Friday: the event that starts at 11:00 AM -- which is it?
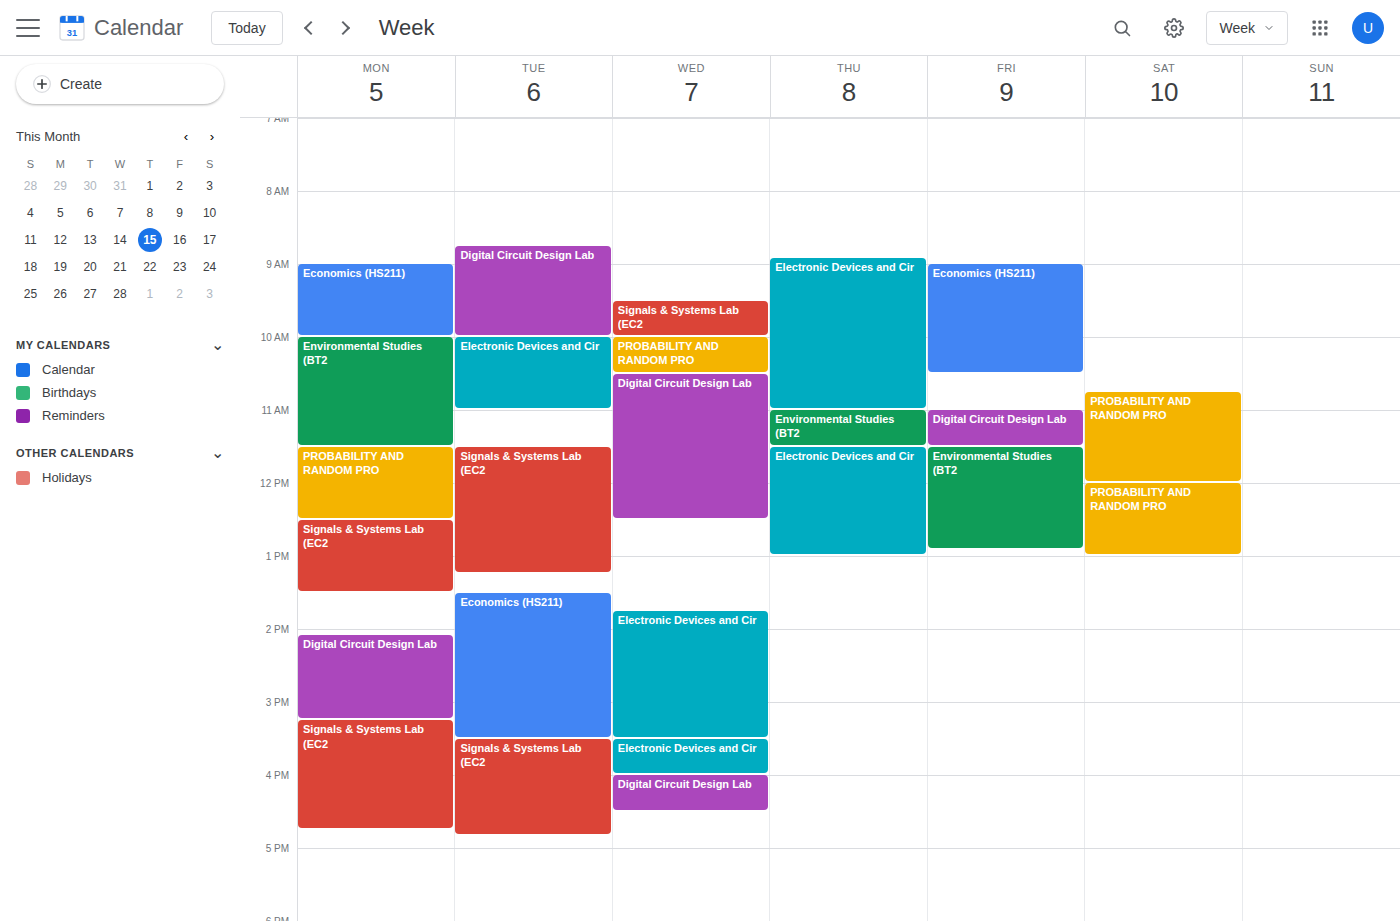
"Digital Circuit Design Lab"